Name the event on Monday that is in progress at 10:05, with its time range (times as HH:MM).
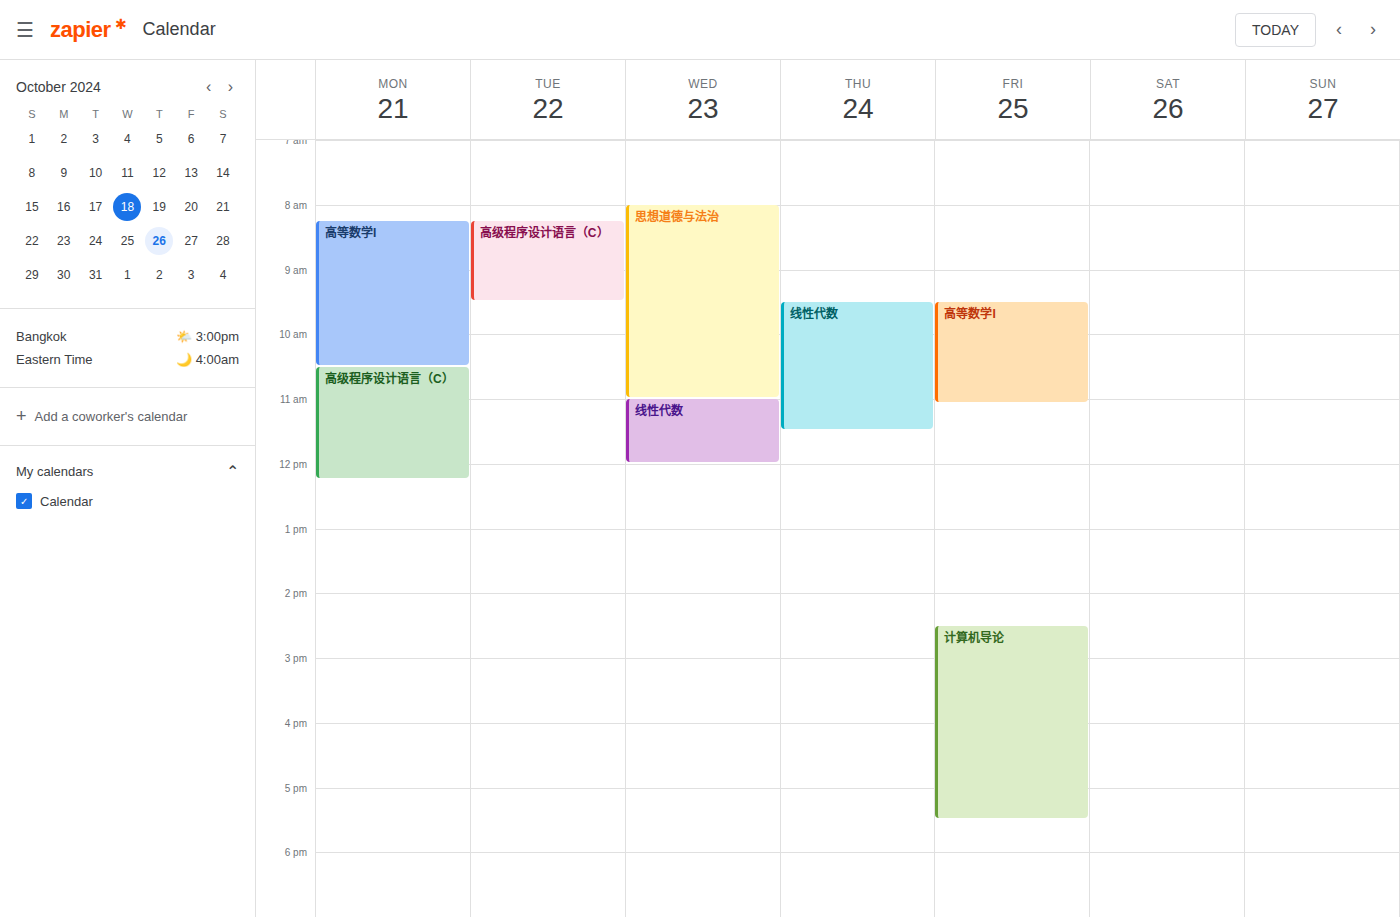
"高等数学I", 08:15 to 10:30